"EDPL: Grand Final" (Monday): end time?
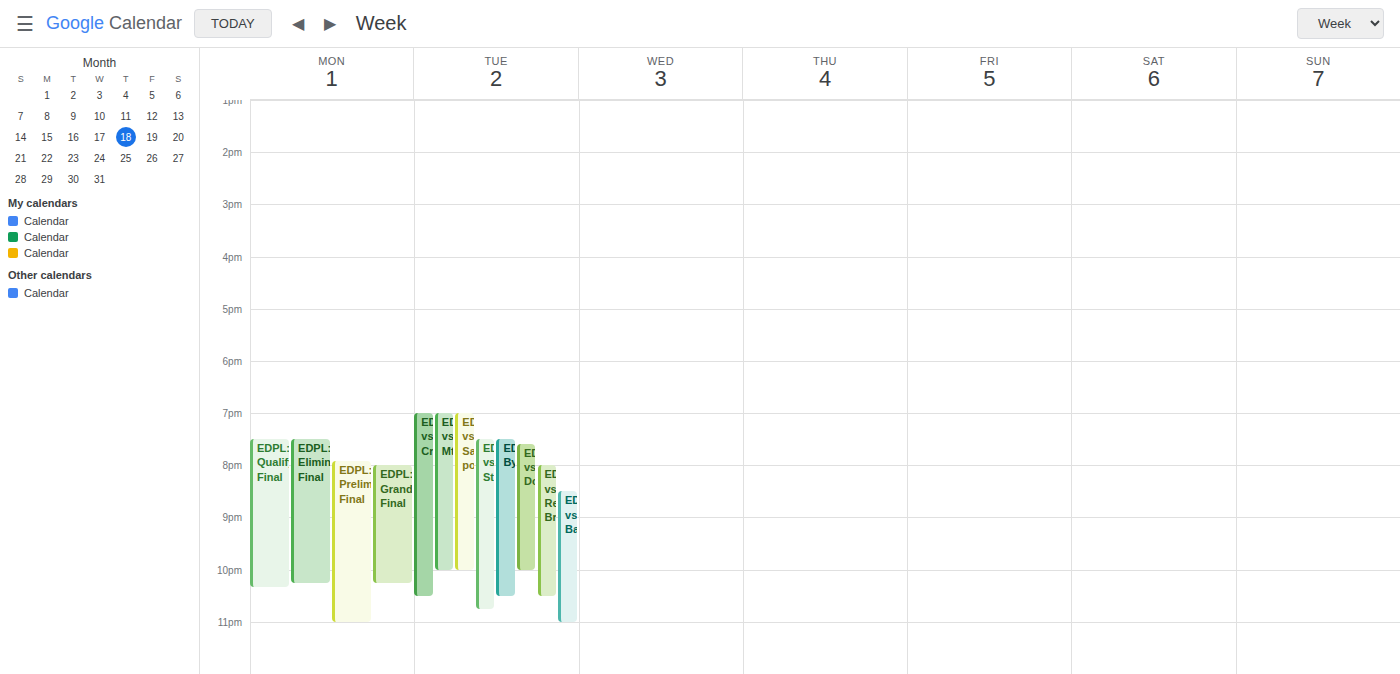
10:15 PM